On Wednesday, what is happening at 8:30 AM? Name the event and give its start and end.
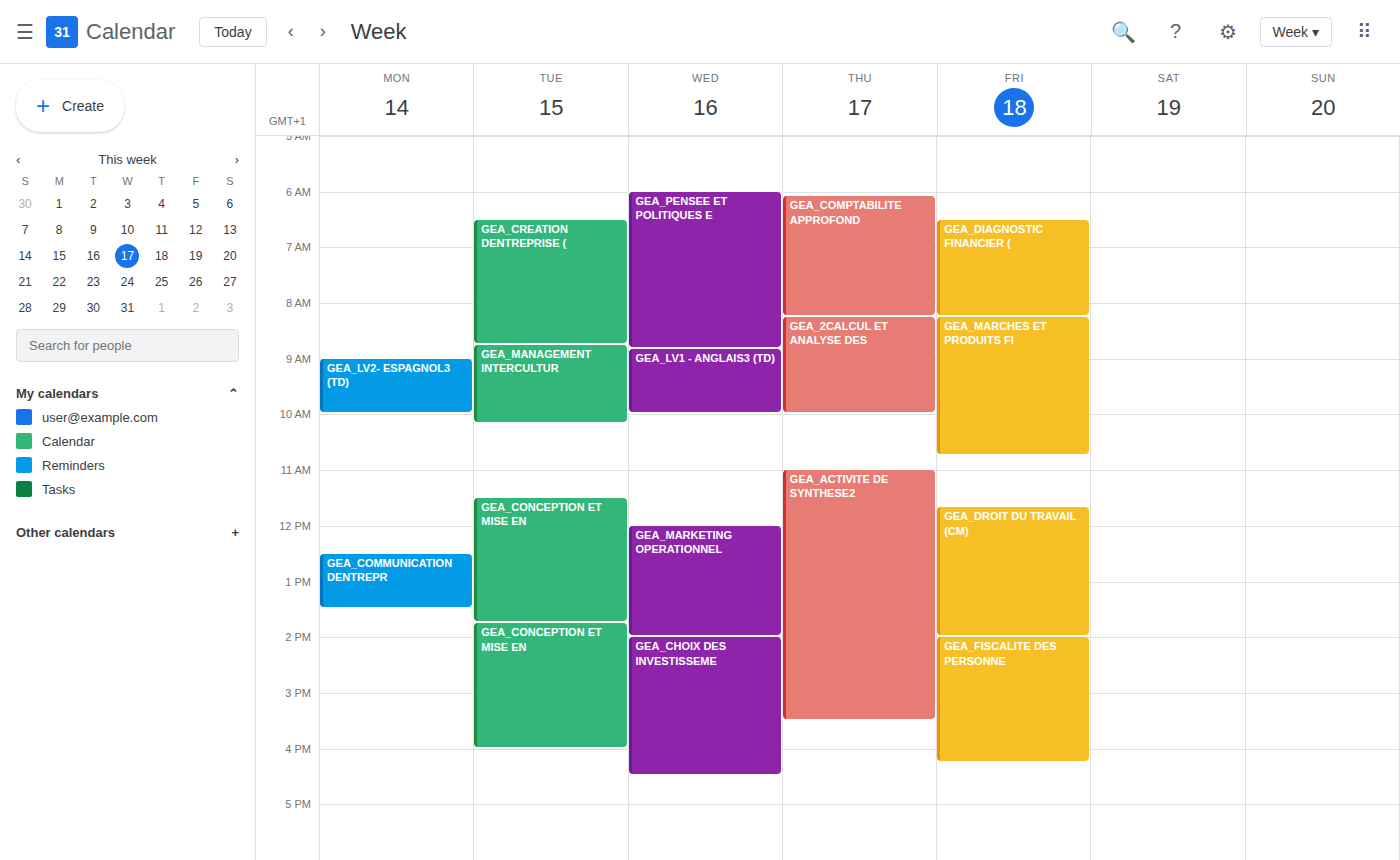
"GEA_PENSEE ET POLITIQUES E", 6:00 AM to 8:50 AM